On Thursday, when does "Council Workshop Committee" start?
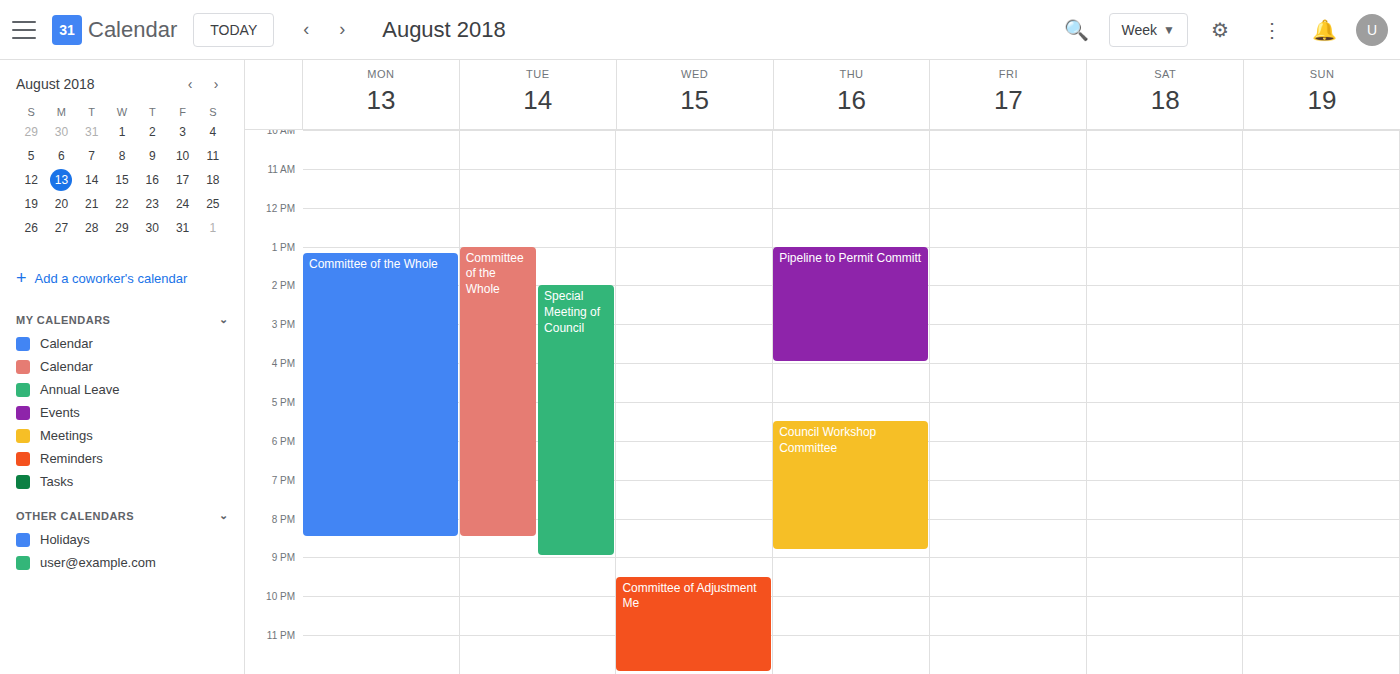
17:30